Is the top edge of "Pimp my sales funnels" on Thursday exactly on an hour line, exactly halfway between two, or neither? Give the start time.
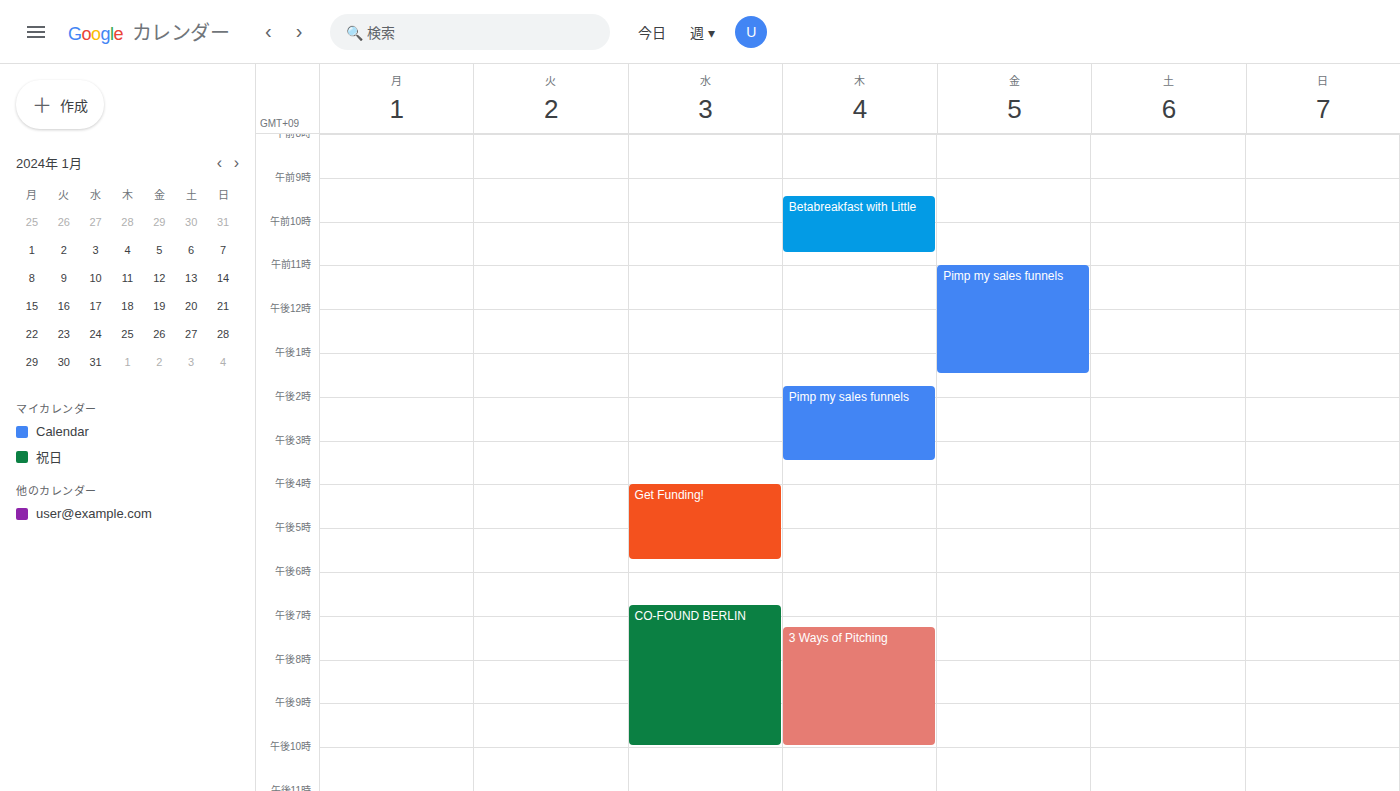
13:45 -- neither: three quarters of the way from the 13:00 line to the 14:00 line.